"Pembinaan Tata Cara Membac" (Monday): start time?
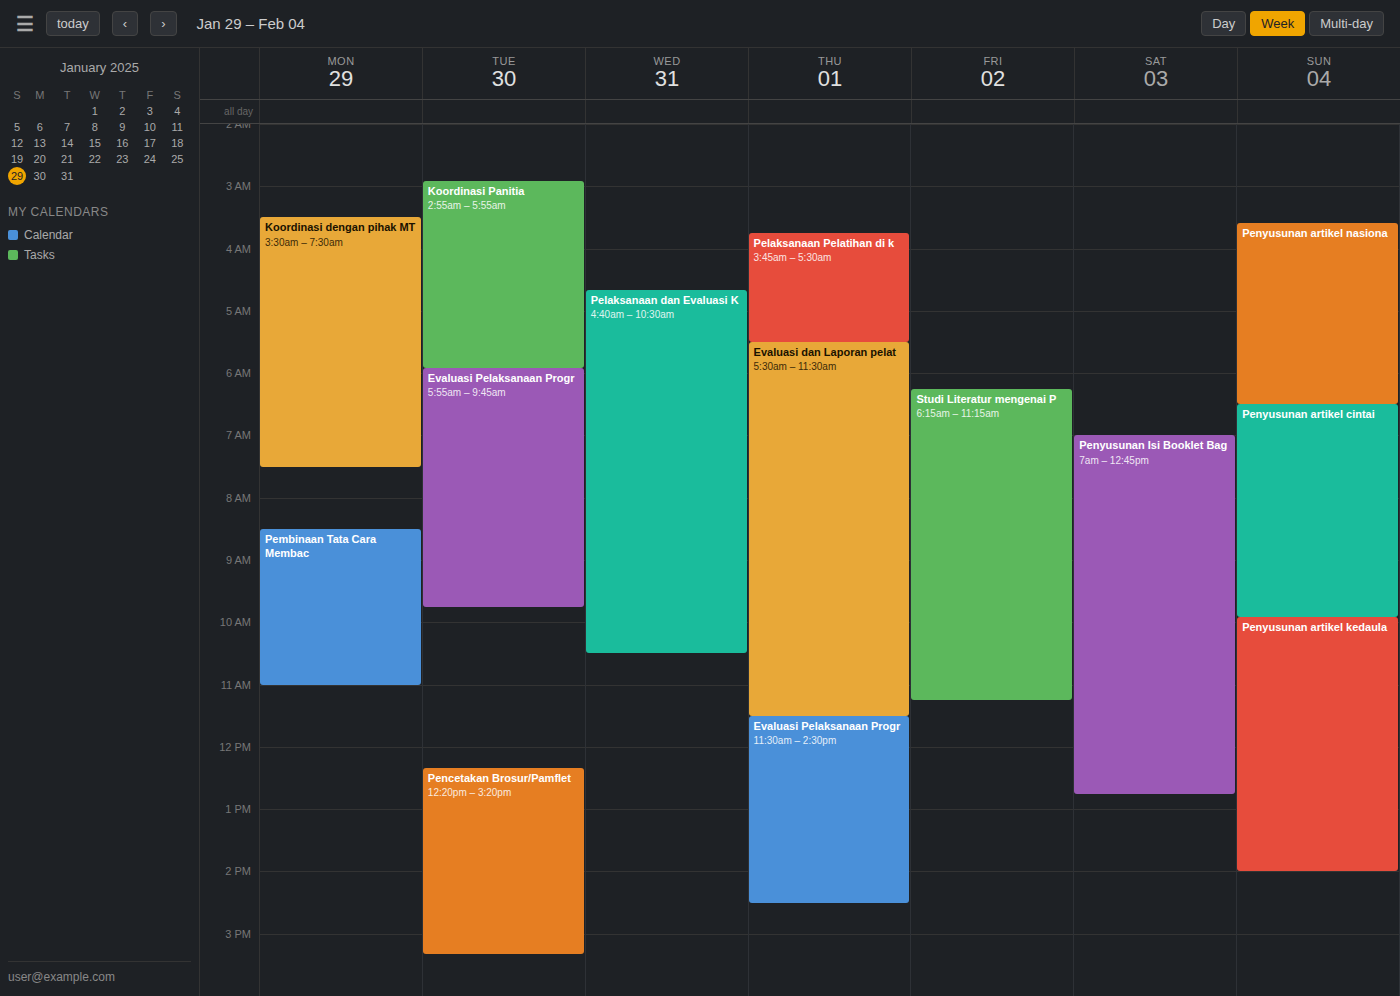
08:30